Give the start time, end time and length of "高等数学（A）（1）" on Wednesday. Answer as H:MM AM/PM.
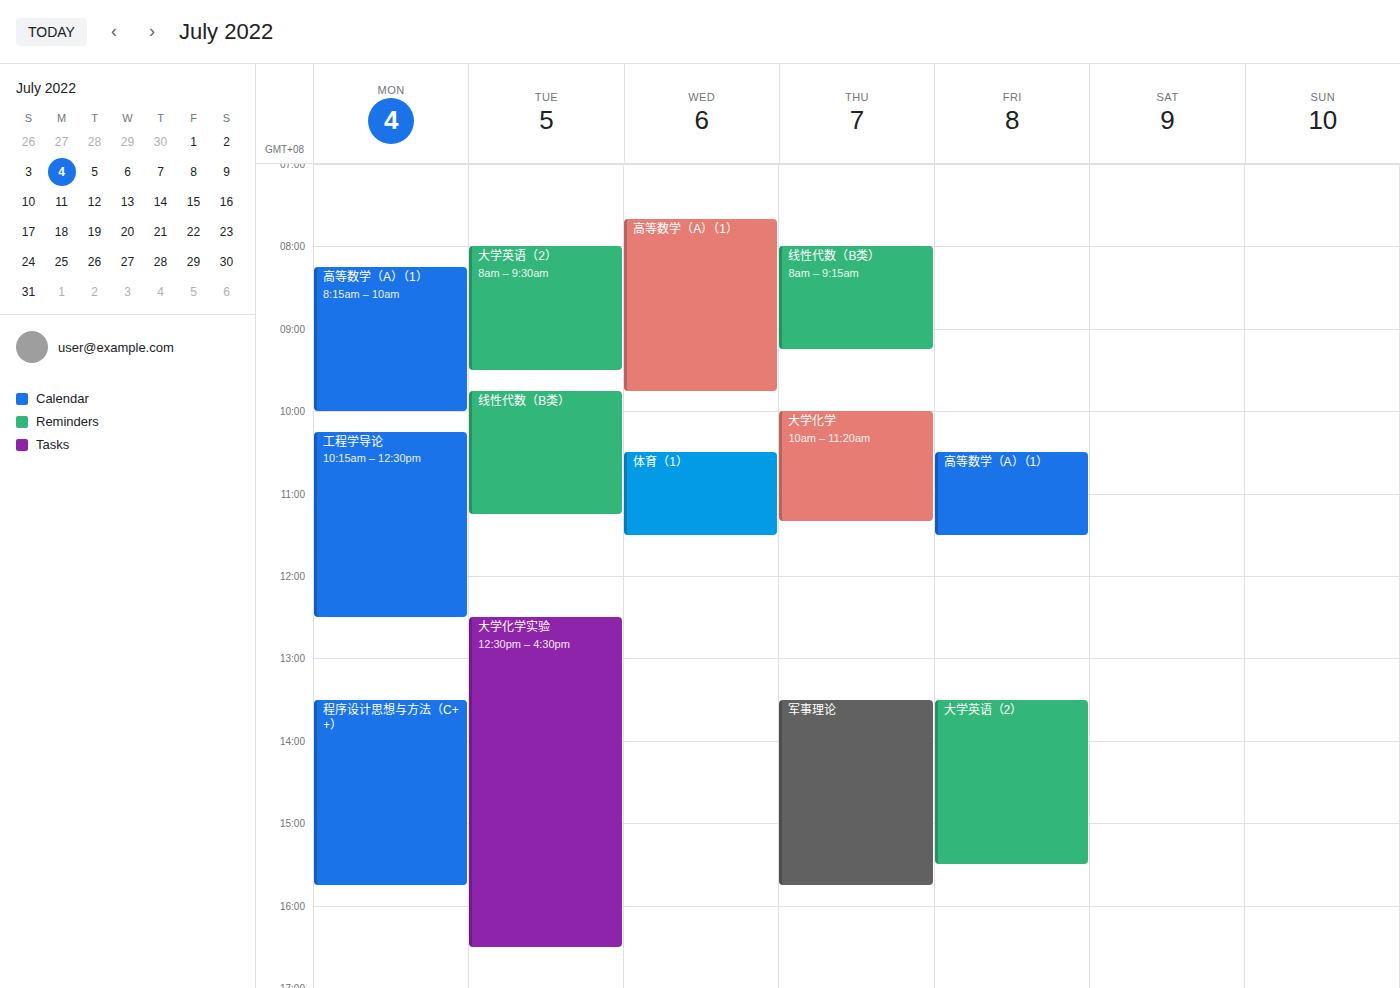
7:40 AM to 9:45 AM, 2 hours 5 minutes